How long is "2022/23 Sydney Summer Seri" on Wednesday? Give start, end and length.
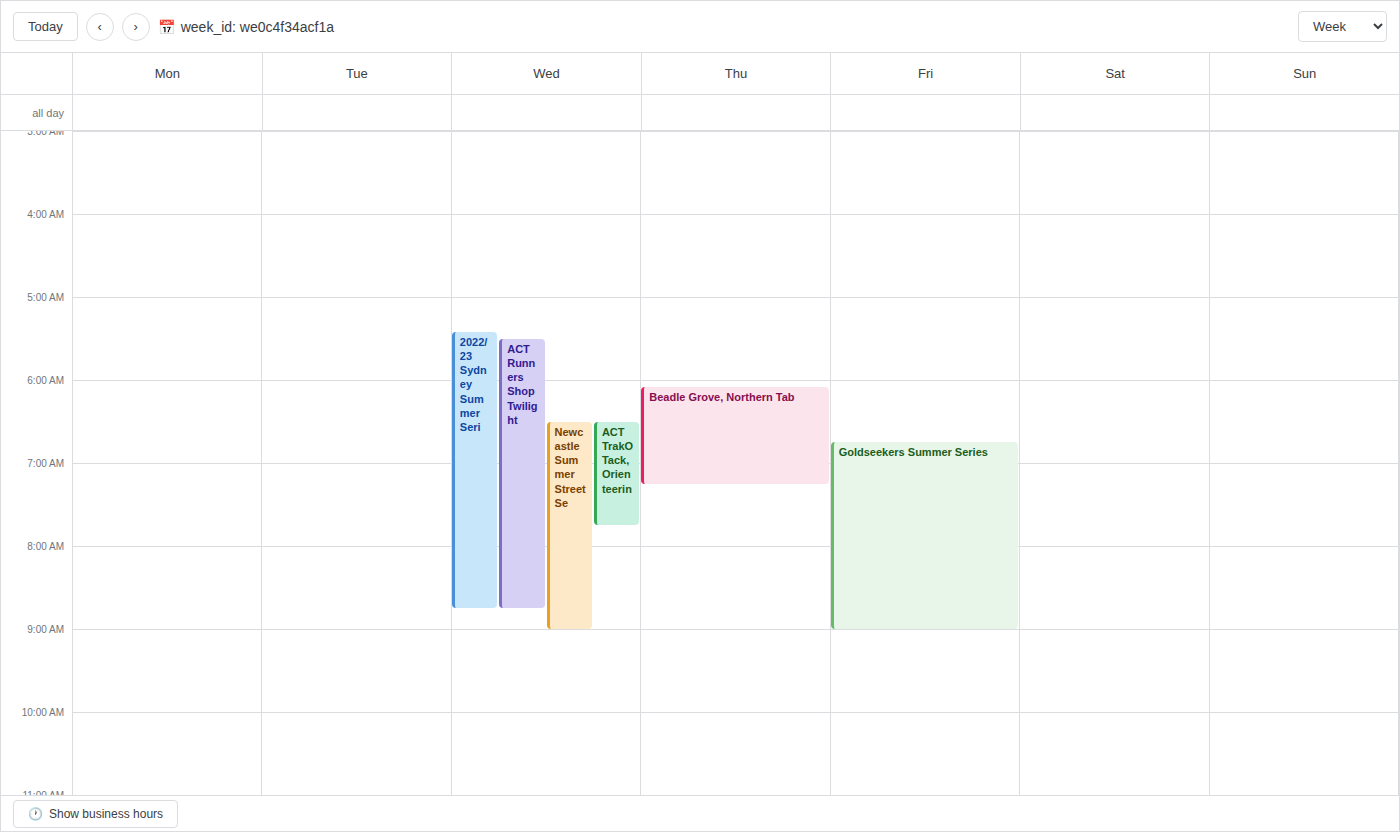
5:25 AM to 8:45 AM, 3 hours 20 minutes